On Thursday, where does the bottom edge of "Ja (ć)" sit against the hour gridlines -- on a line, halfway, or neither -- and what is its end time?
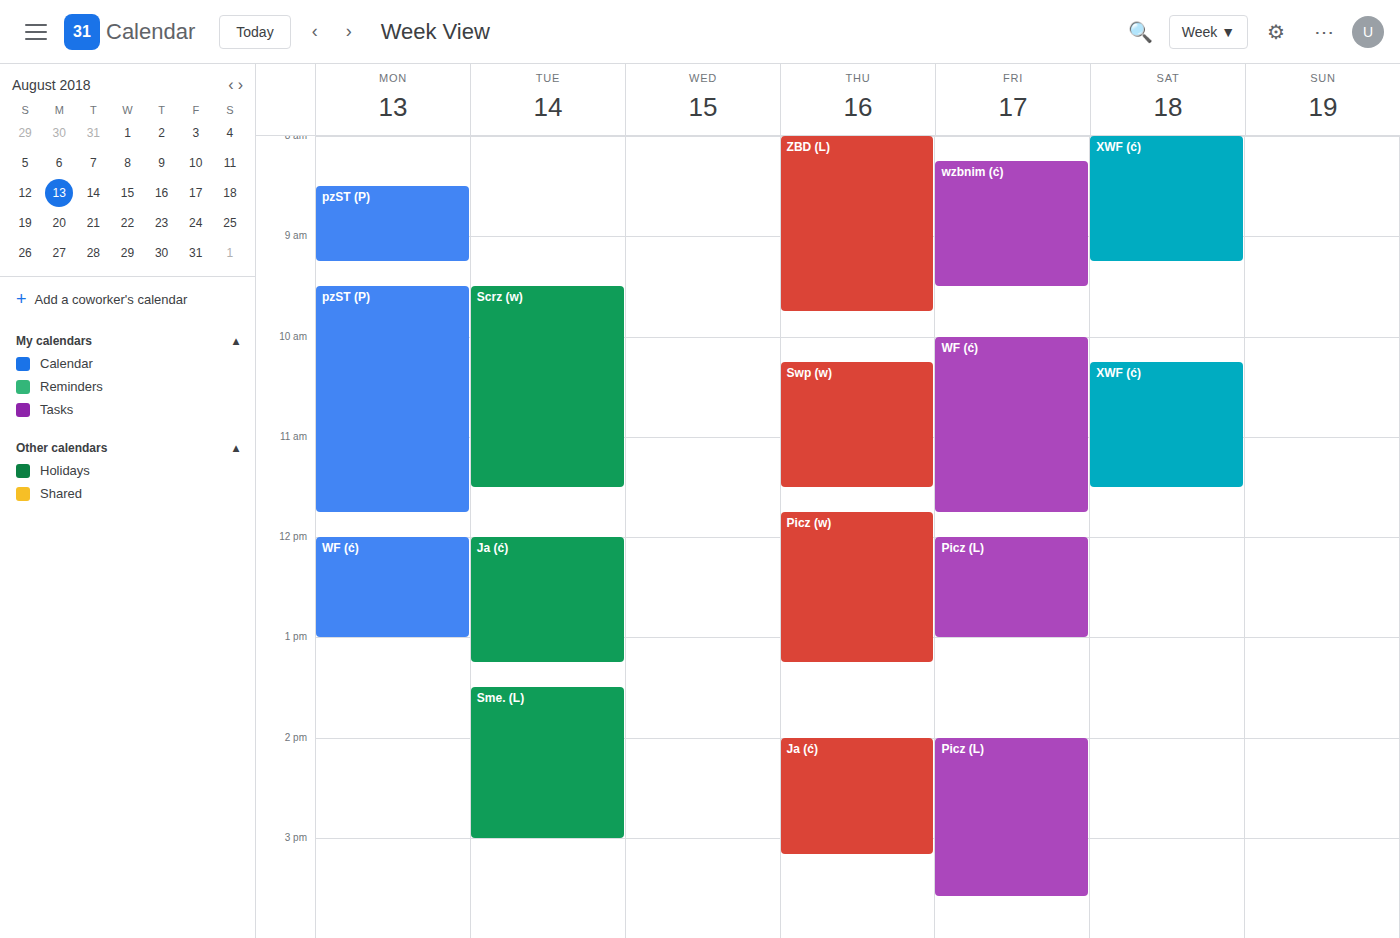
3:10 PM -- neither: 10 minutes below the 3 PM line and 50 minutes above the 4 PM line.